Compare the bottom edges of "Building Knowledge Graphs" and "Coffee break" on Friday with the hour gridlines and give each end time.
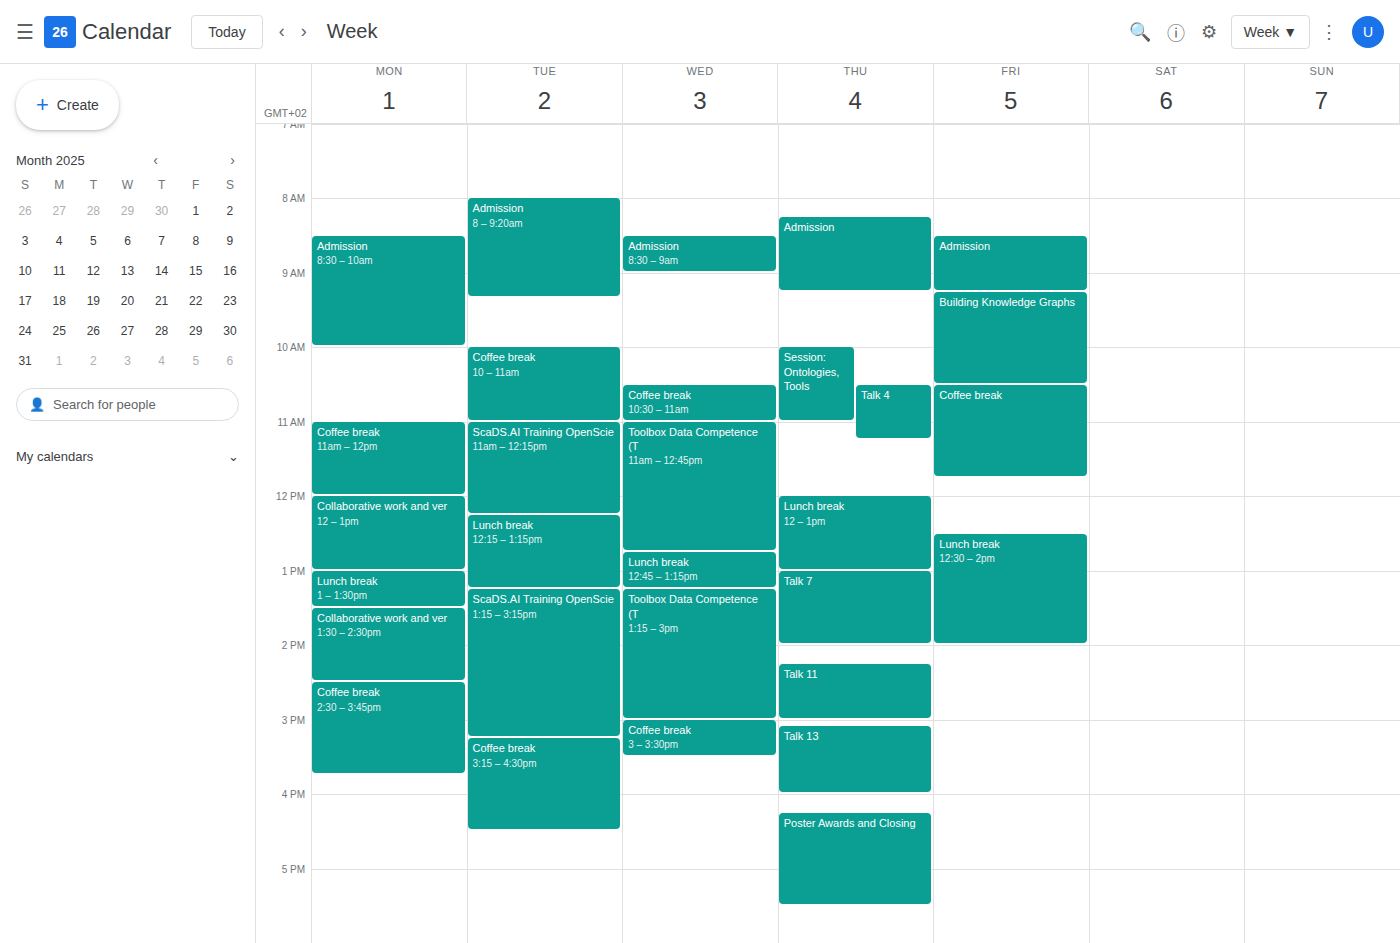
"Building Knowledge Graphs": 10:30 AM, halfway between the 10 AM and 11 AM lines. "Coffee break": 11:45 AM, neither: three quarters of the way from the 11 AM line to the 12 PM line.